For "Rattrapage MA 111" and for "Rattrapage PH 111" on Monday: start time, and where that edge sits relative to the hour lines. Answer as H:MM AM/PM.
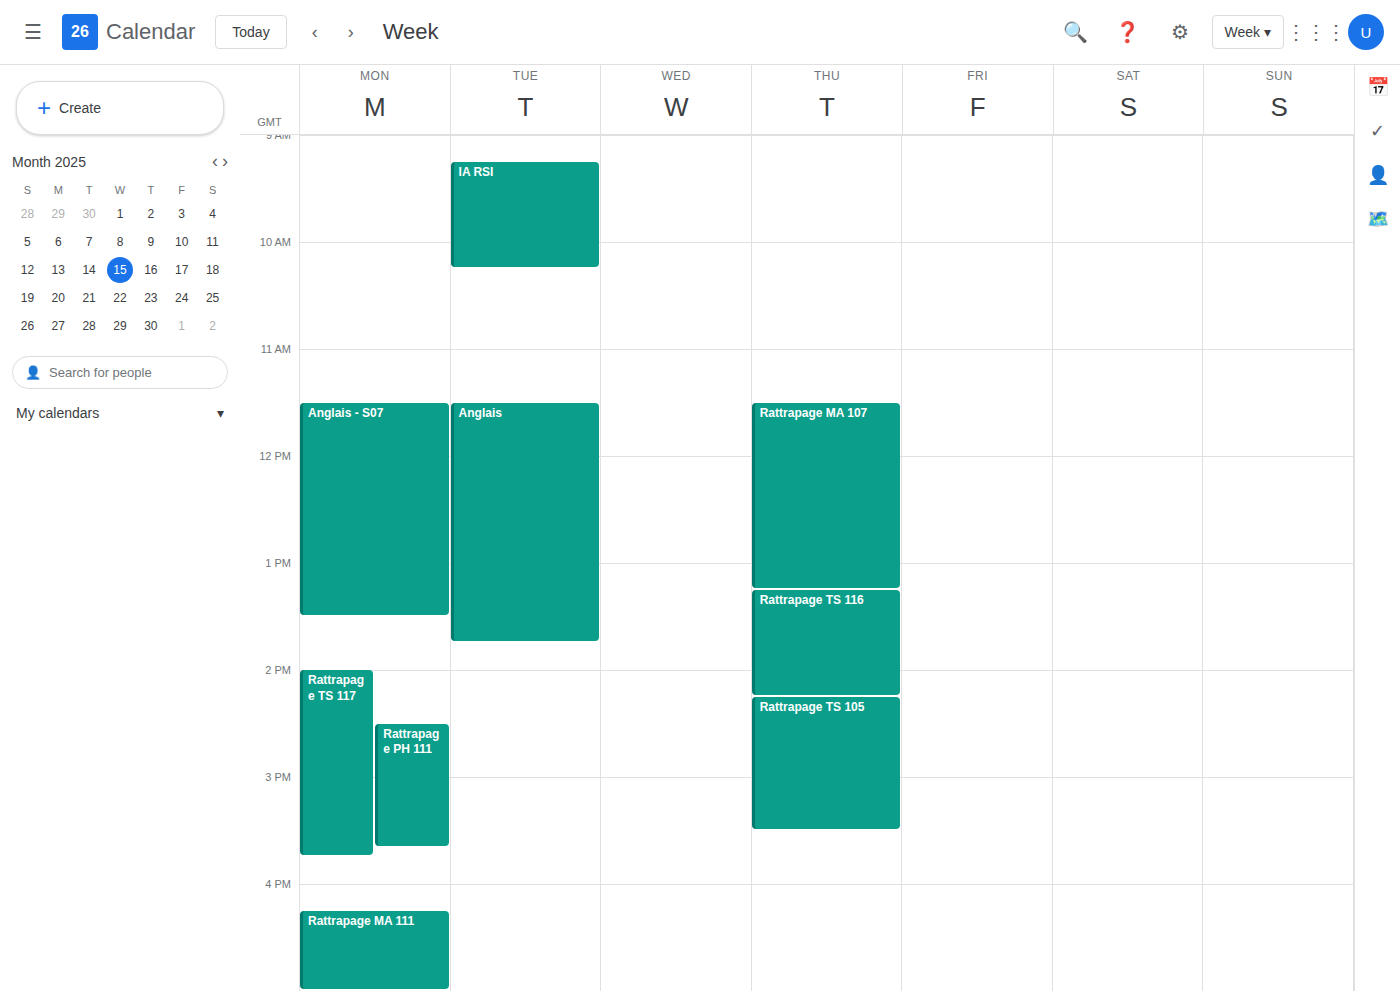
"Rattrapage MA 111": 4:15 PM, neither: a quarter of the way from the 4 PM line to the 5 PM line. "Rattrapage PH 111": 2:30 PM, halfway between the 2 PM and 3 PM lines.